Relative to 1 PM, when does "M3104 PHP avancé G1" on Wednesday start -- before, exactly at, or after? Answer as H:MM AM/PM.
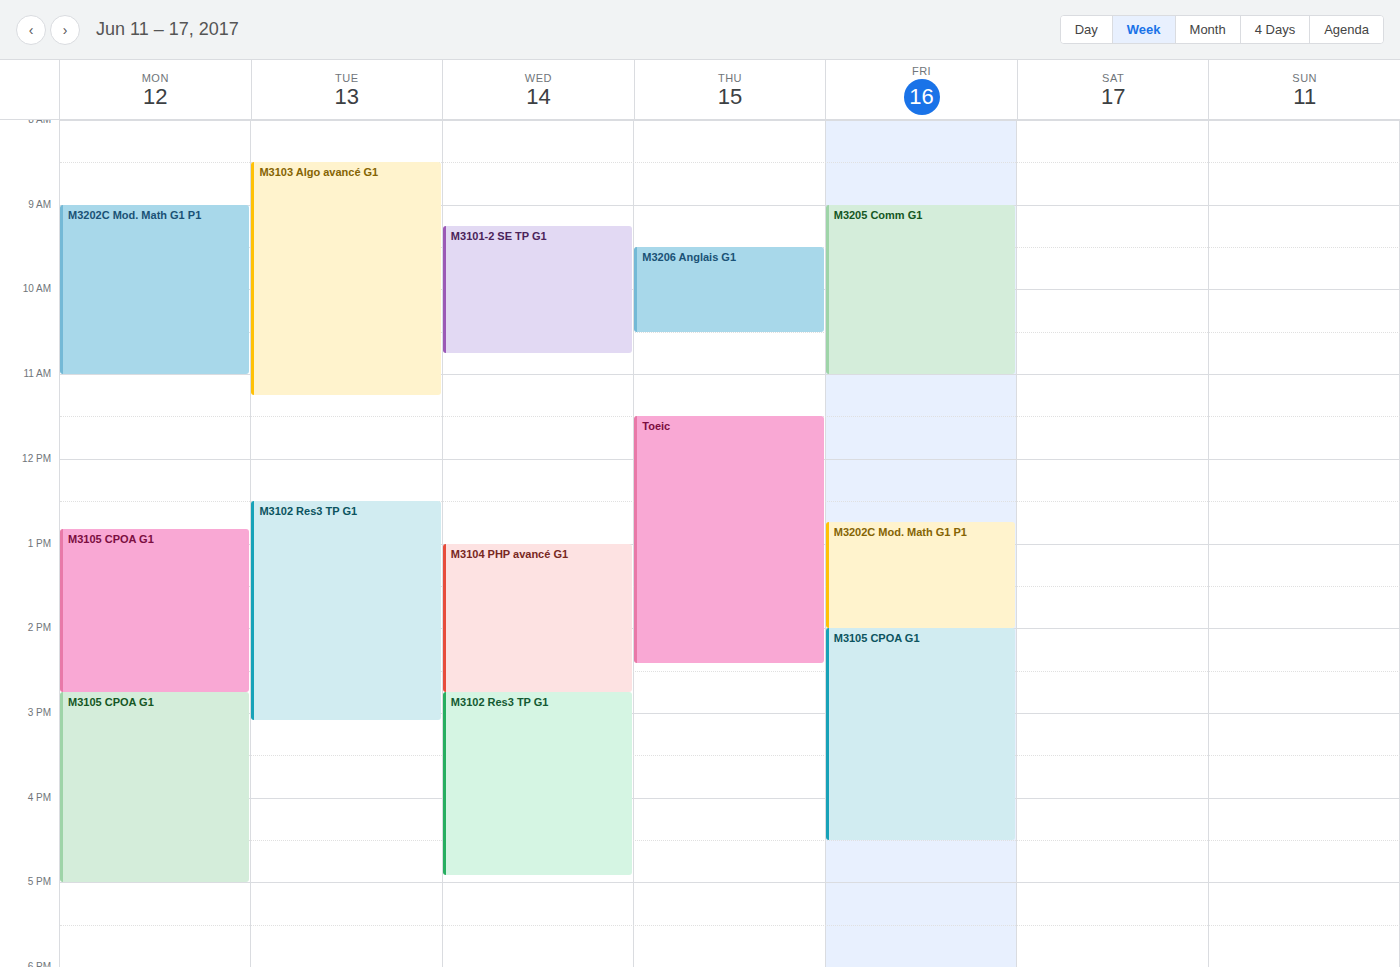
1:00 PM -- exactly at 1 PM, on the 1 PM line.